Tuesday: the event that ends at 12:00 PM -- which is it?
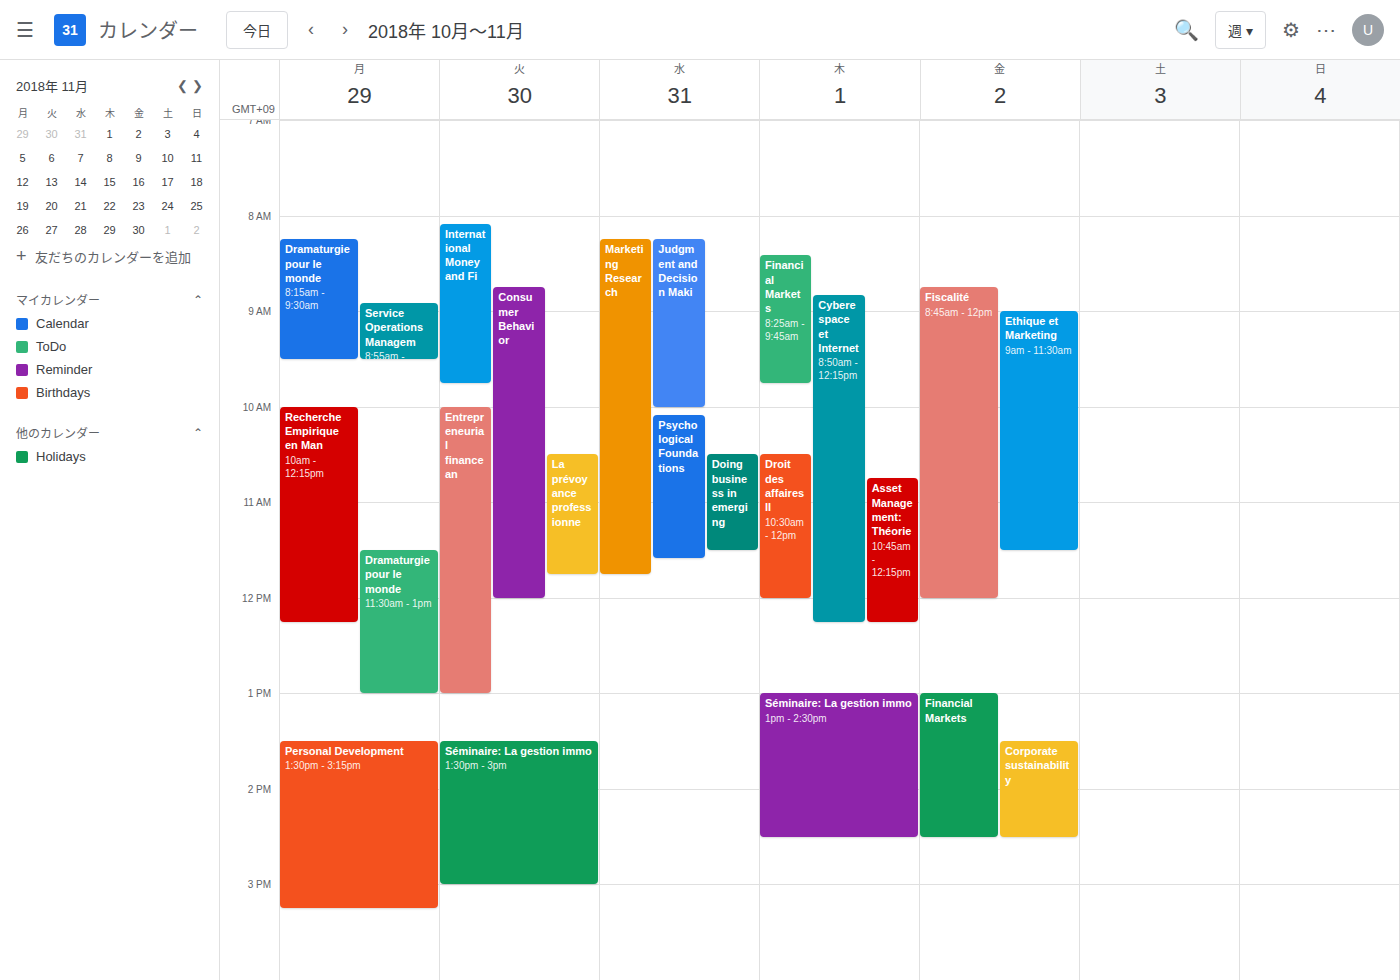
"Consumer Behavior"